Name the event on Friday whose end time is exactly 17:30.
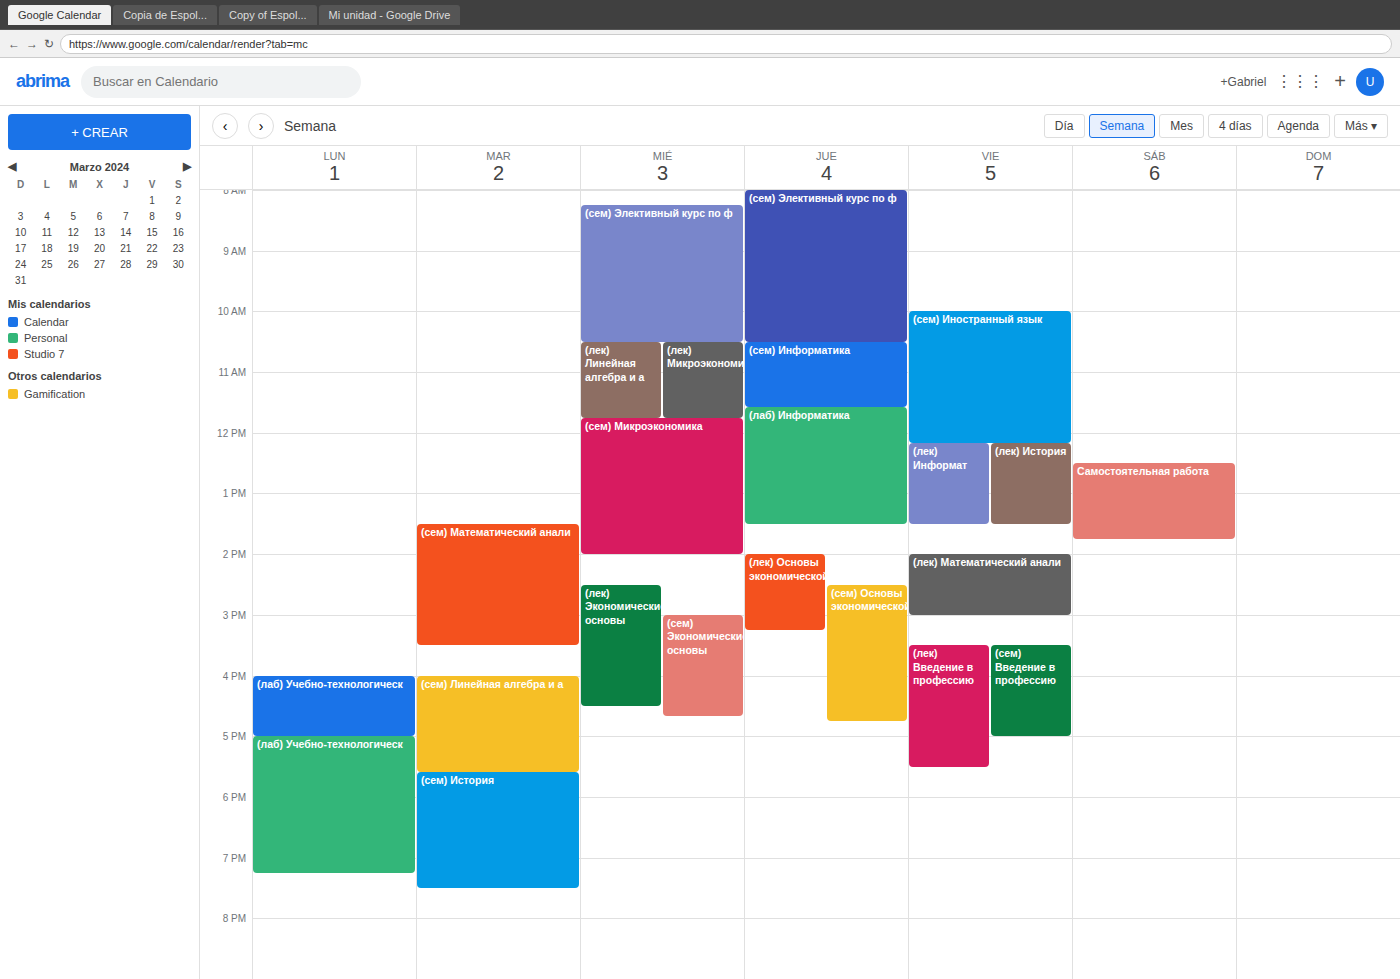
"(лек) Введение в профессию"